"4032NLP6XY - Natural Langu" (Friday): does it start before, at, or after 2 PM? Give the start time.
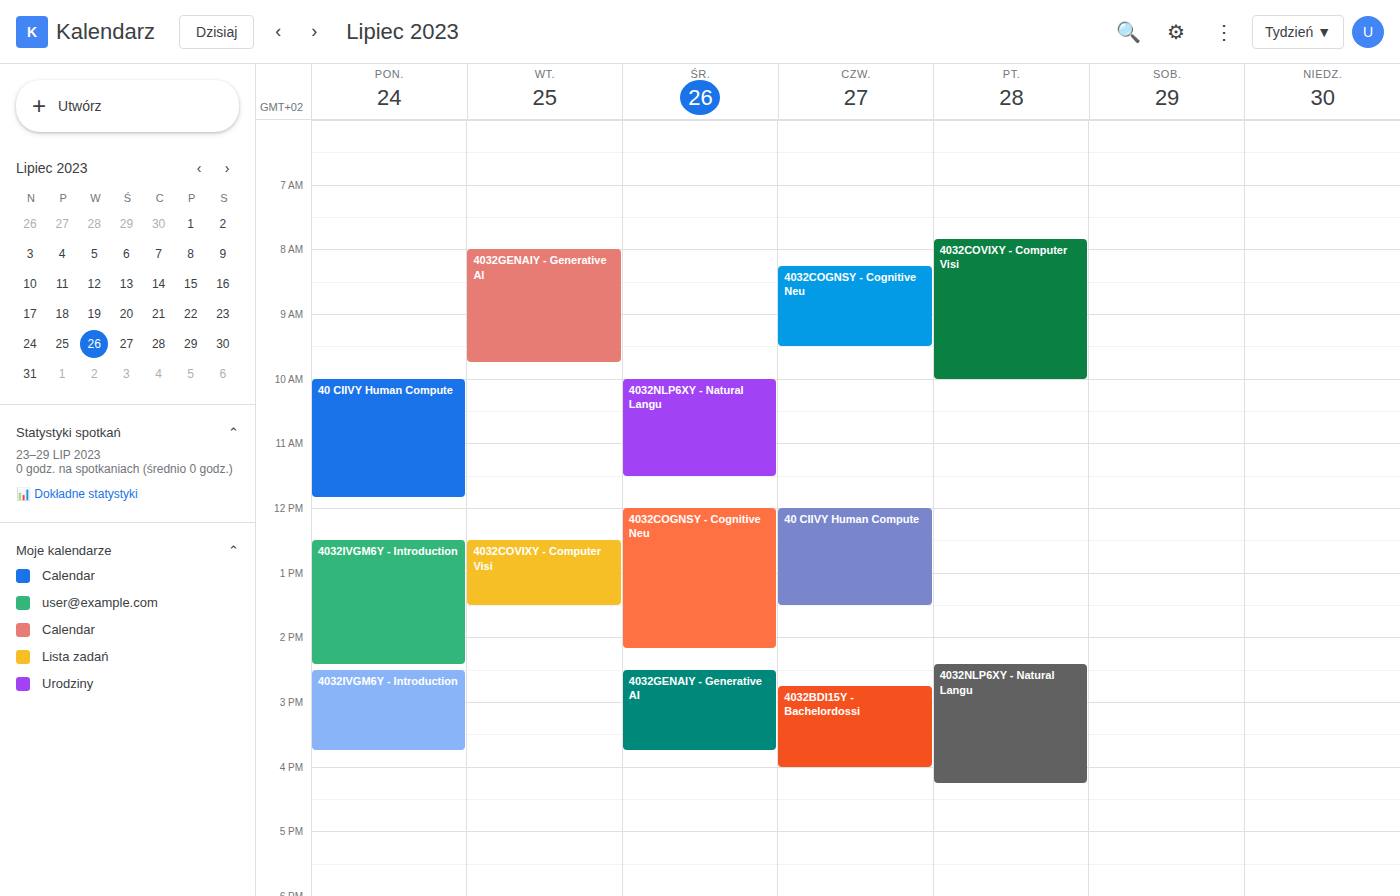
2:25 PM -- after 2 PM, 25 minutes below the 2 PM line.